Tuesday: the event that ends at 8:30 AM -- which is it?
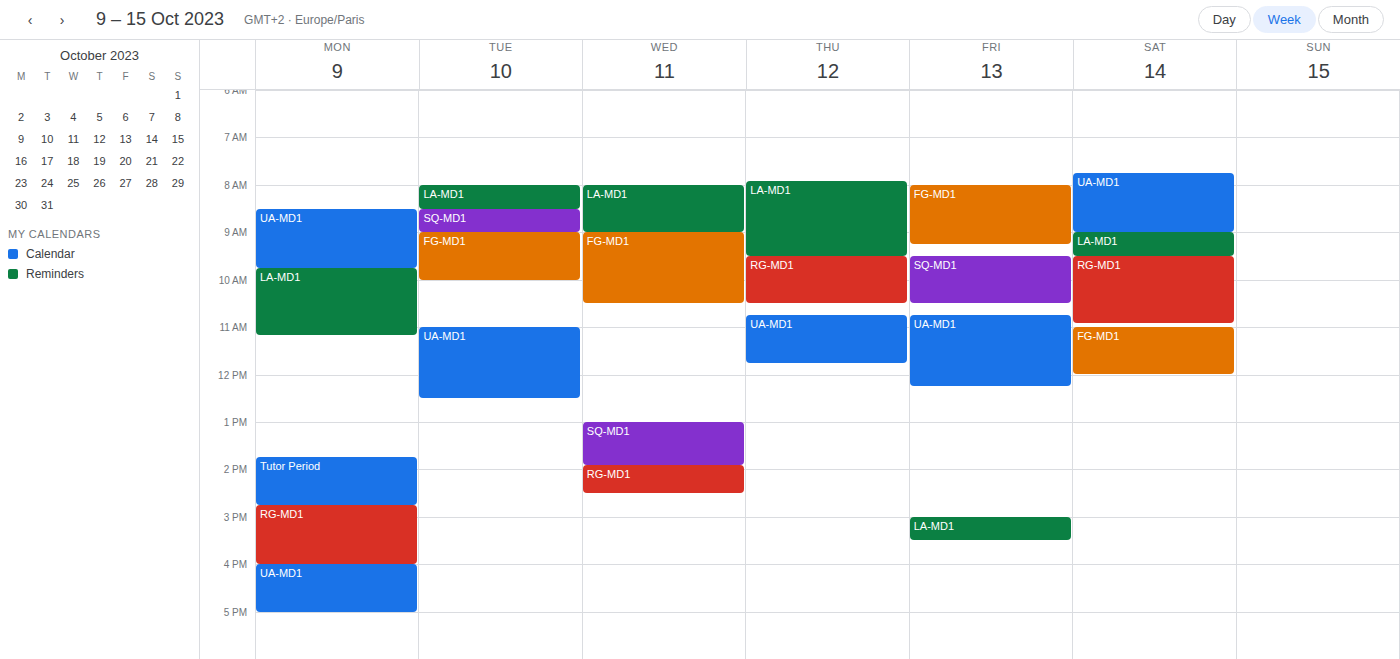
"LA-MD1"